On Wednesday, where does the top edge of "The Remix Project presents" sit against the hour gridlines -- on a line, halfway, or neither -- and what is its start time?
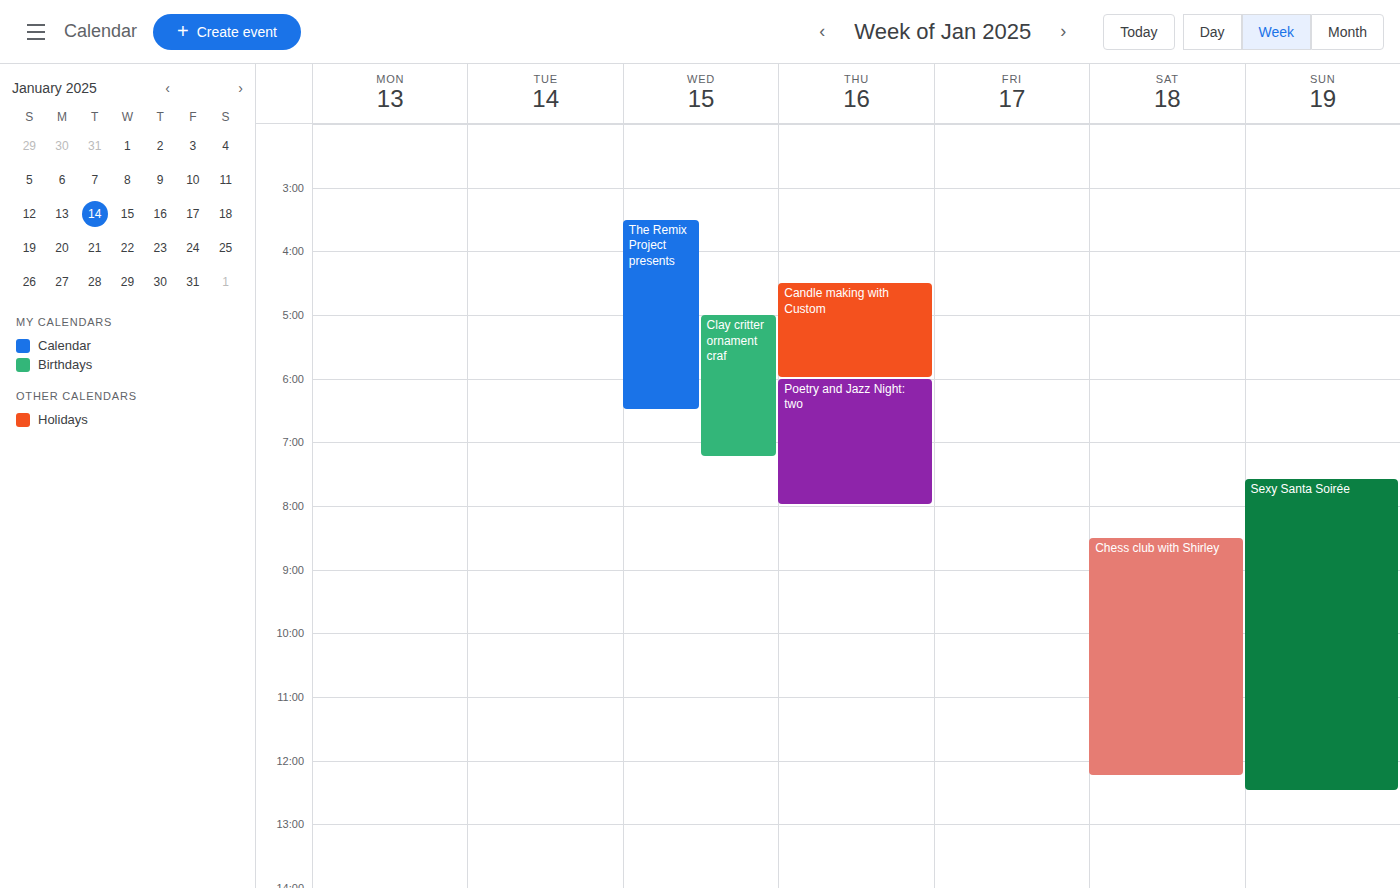
3:30 AM -- halfway between the 3 AM and 4 AM lines.